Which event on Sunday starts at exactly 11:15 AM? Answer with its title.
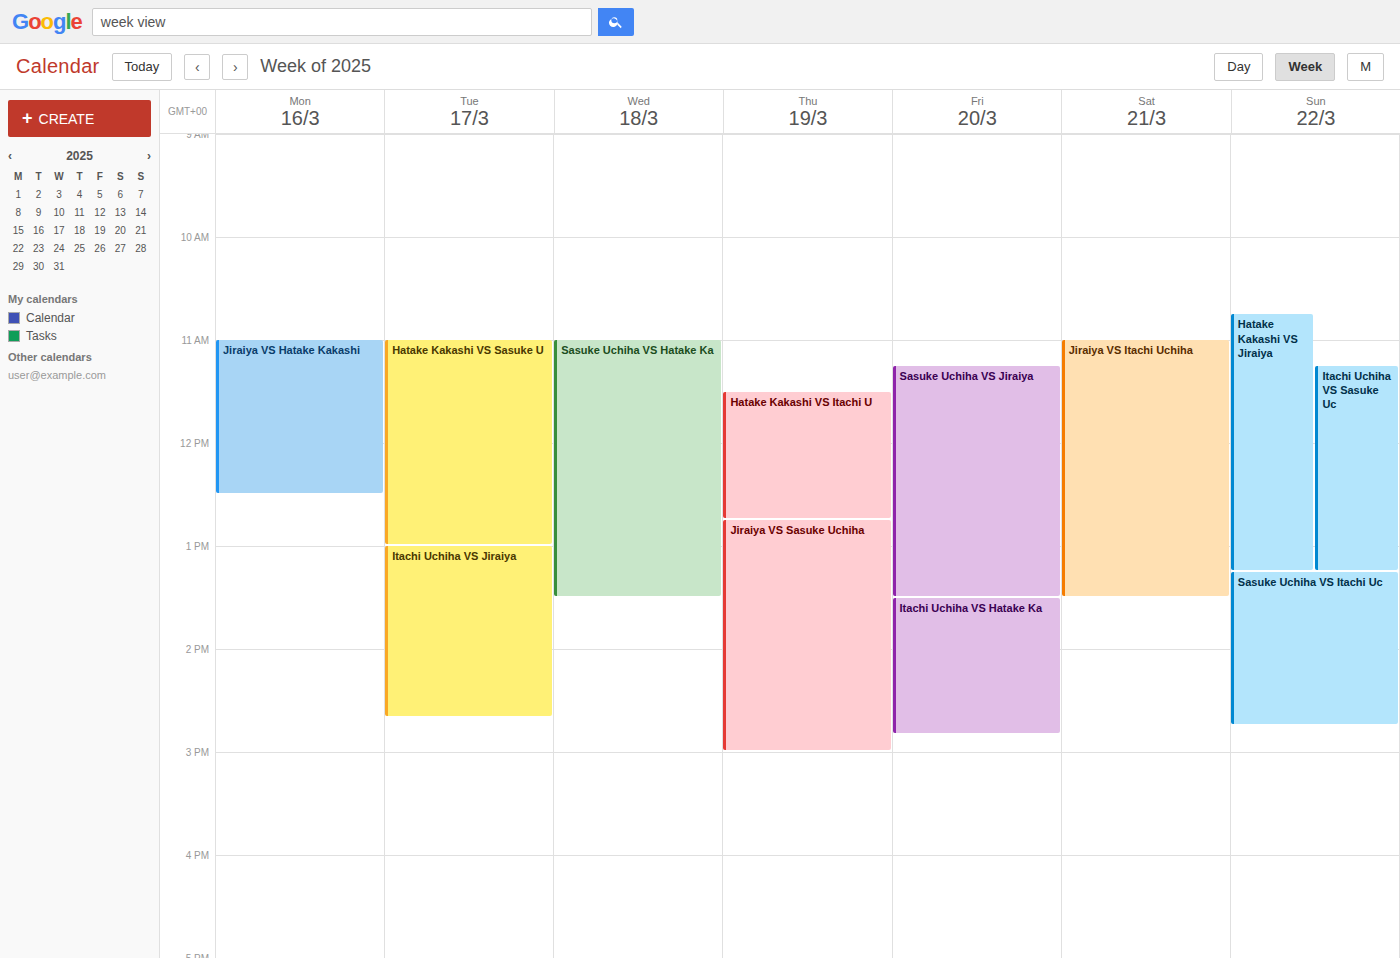
"Itachi Uchiha VS Sasuke Uc"